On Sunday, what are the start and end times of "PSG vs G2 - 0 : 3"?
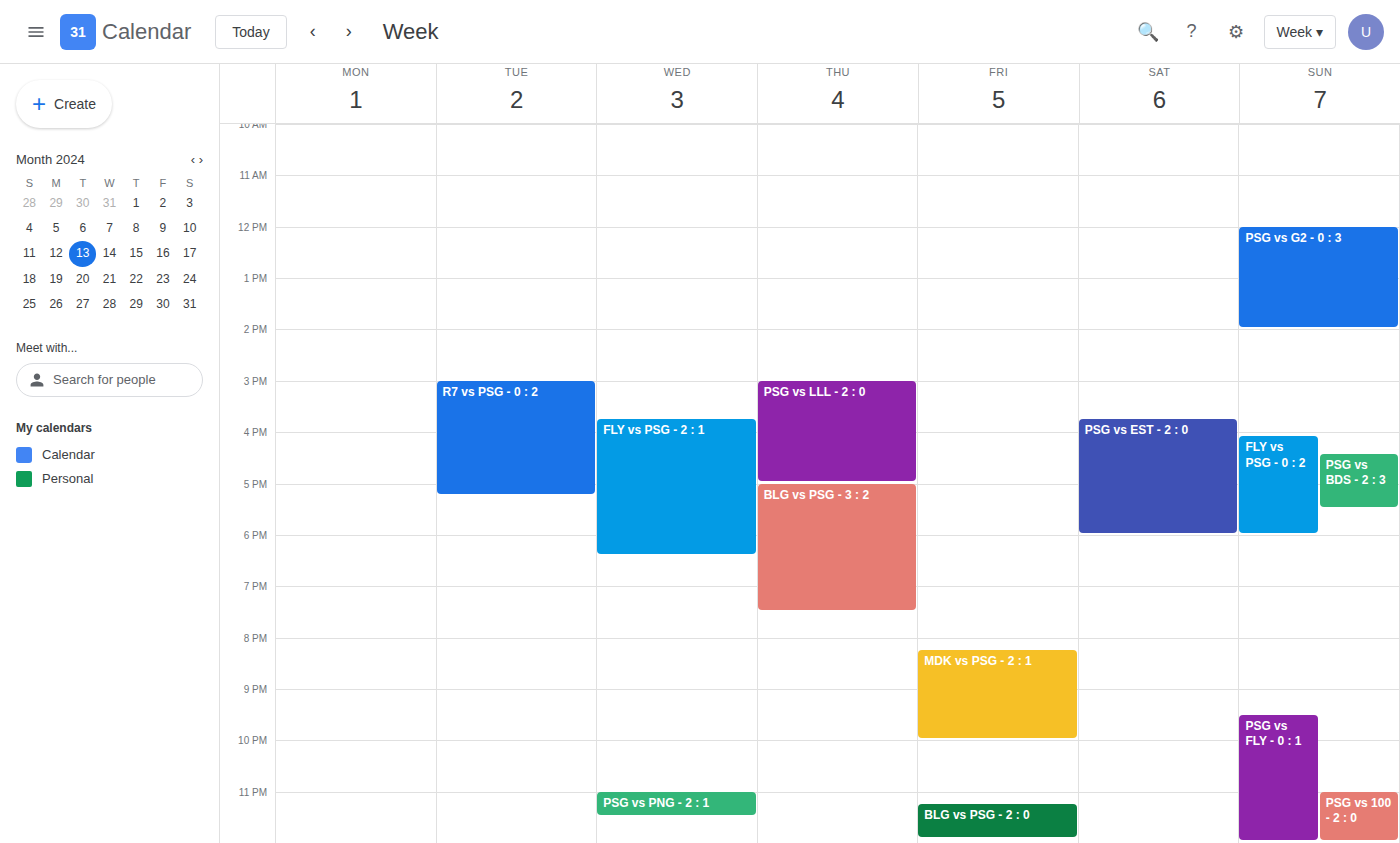
12:00 PM to 2:00 PM